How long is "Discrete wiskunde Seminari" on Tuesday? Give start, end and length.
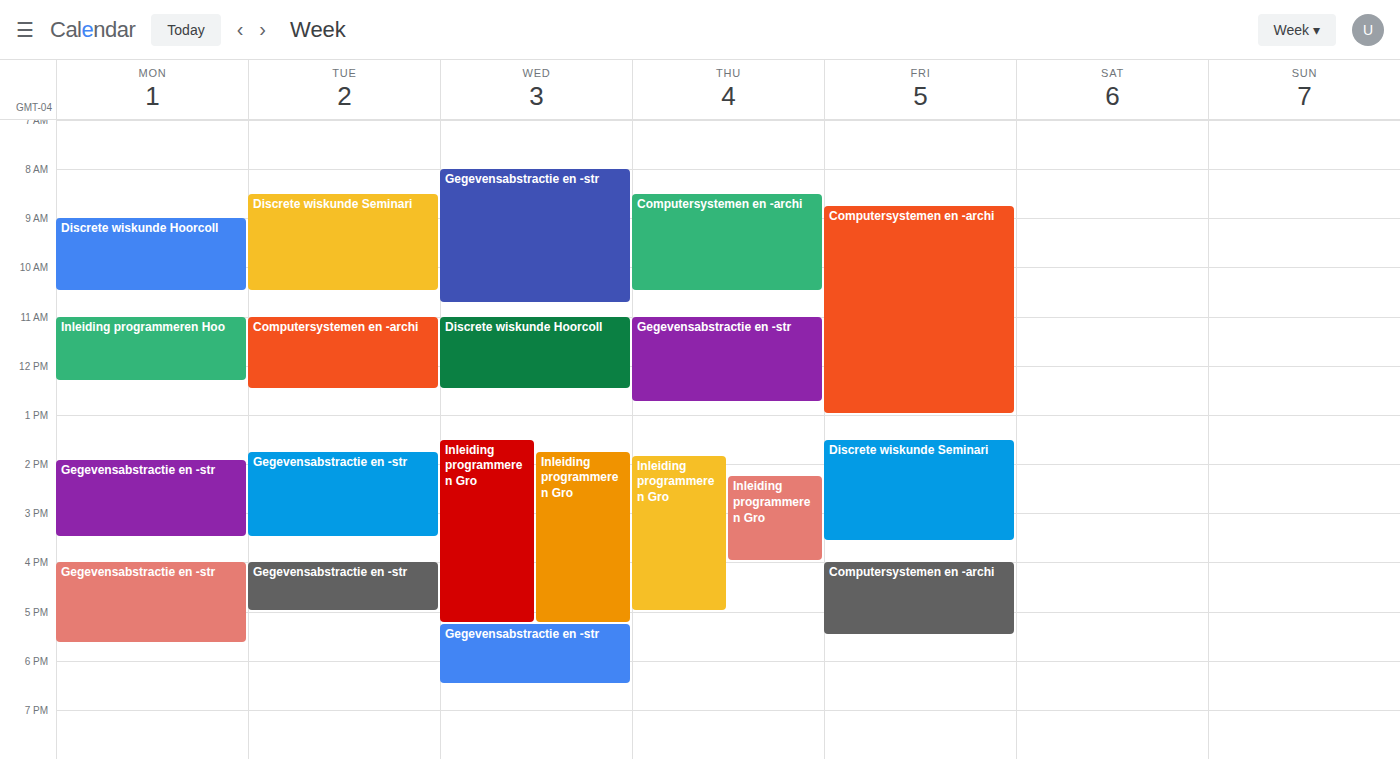
8:30 AM to 10:30 AM, 2 hours